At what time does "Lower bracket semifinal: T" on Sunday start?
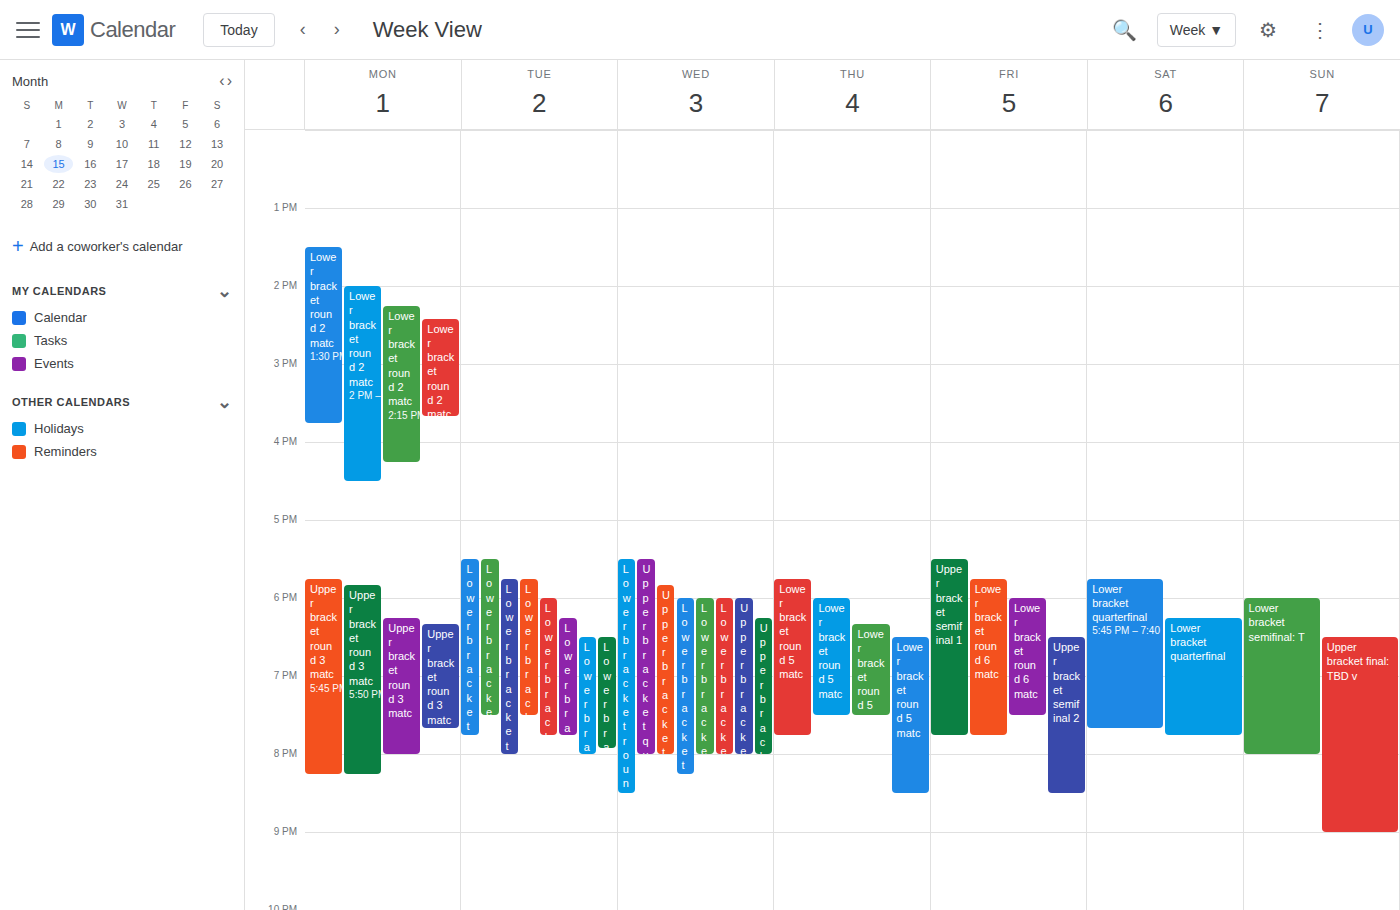
6:00 PM